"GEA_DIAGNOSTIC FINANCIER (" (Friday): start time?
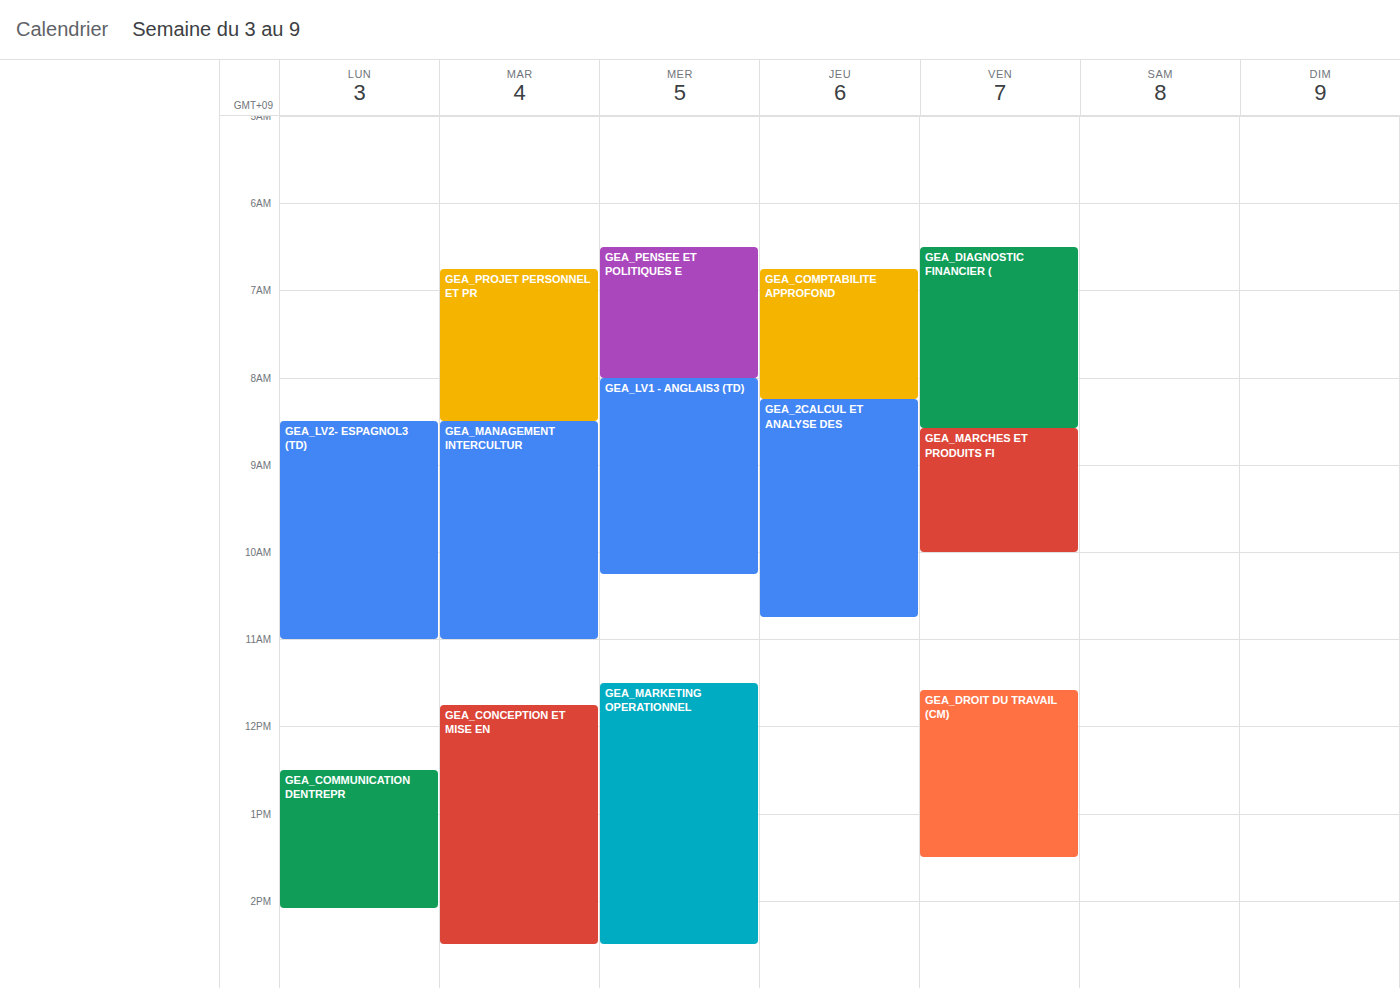
6:30 AM